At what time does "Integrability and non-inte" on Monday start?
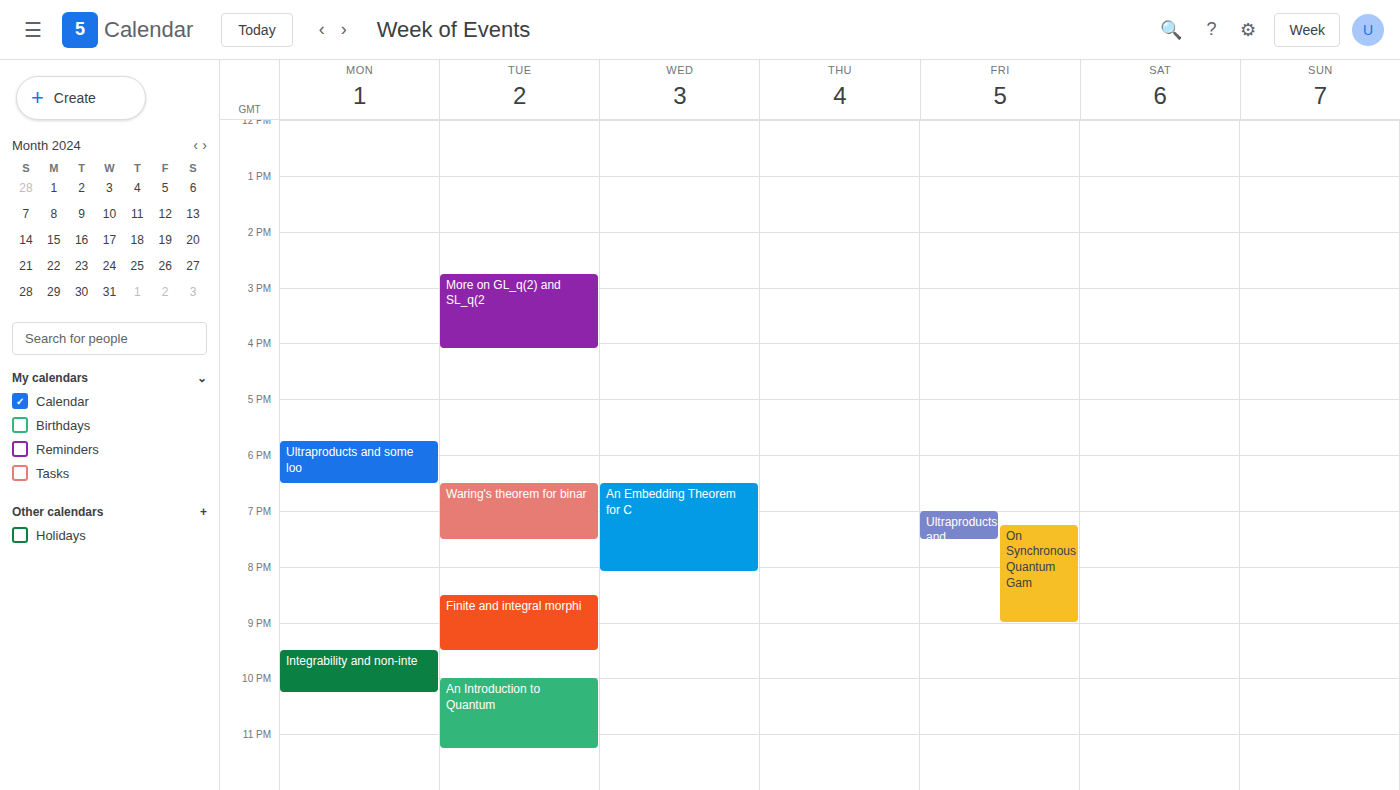
9:30 PM